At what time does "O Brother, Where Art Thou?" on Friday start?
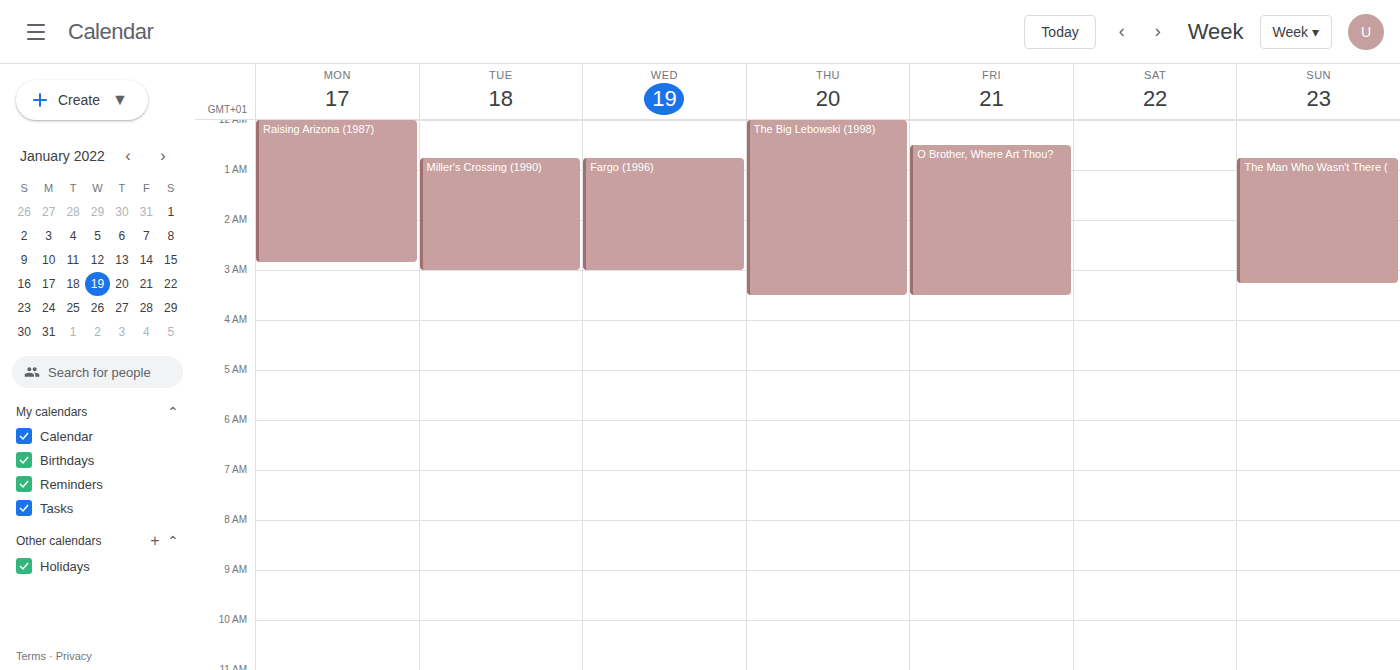
12:30 AM